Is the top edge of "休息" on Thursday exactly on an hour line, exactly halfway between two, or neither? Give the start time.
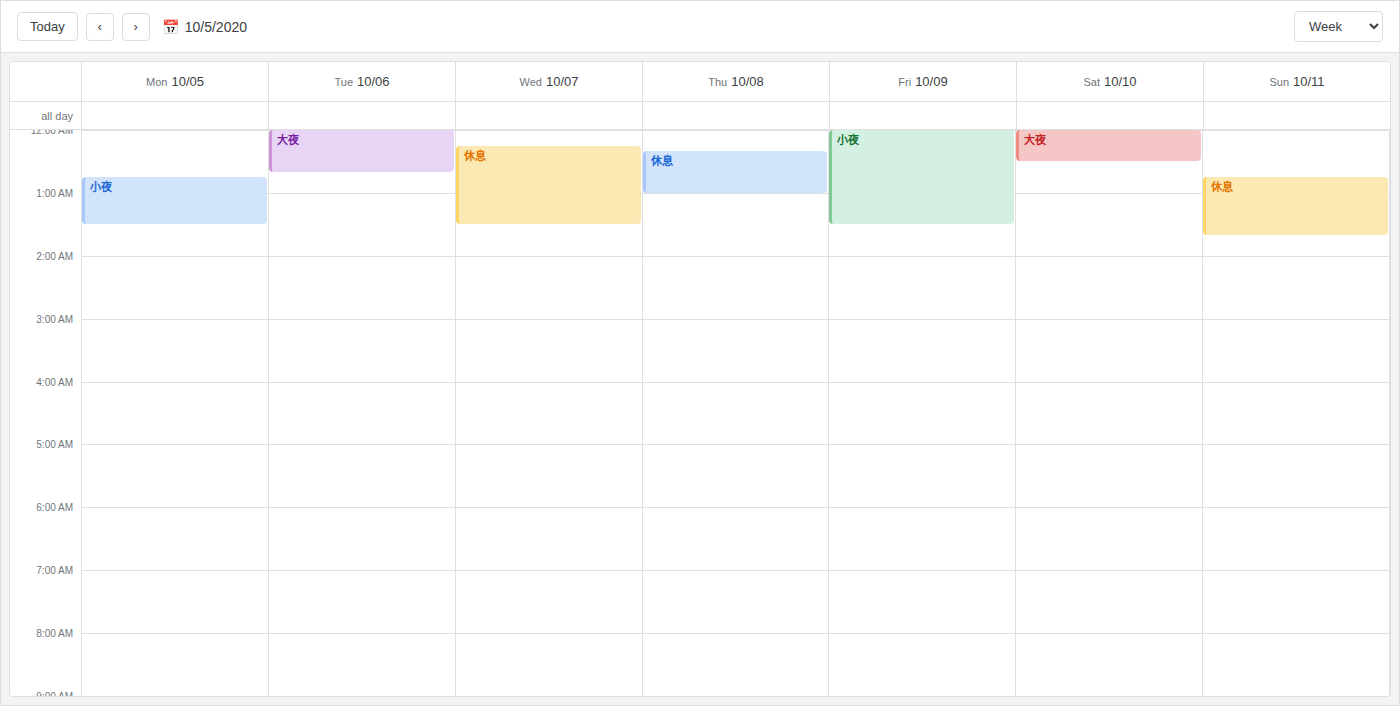
00:20 -- neither: 20 minutes below the 00:00 line and 40 minutes above the 01:00 line.